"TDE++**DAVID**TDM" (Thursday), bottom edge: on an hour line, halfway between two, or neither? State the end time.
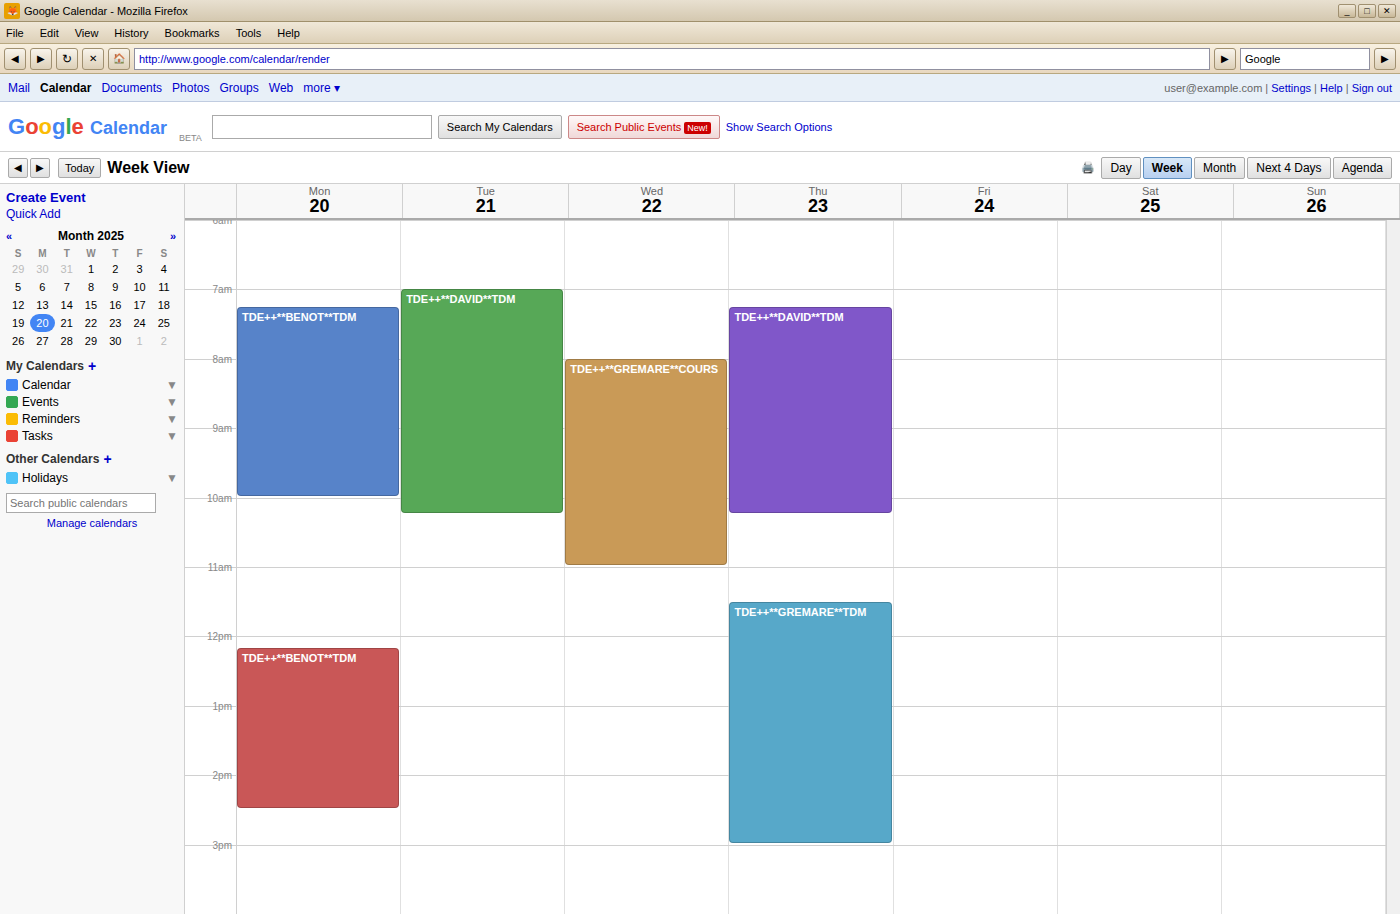
10:15 -- neither: a quarter of the way from the 10:00 line to the 11:00 line.